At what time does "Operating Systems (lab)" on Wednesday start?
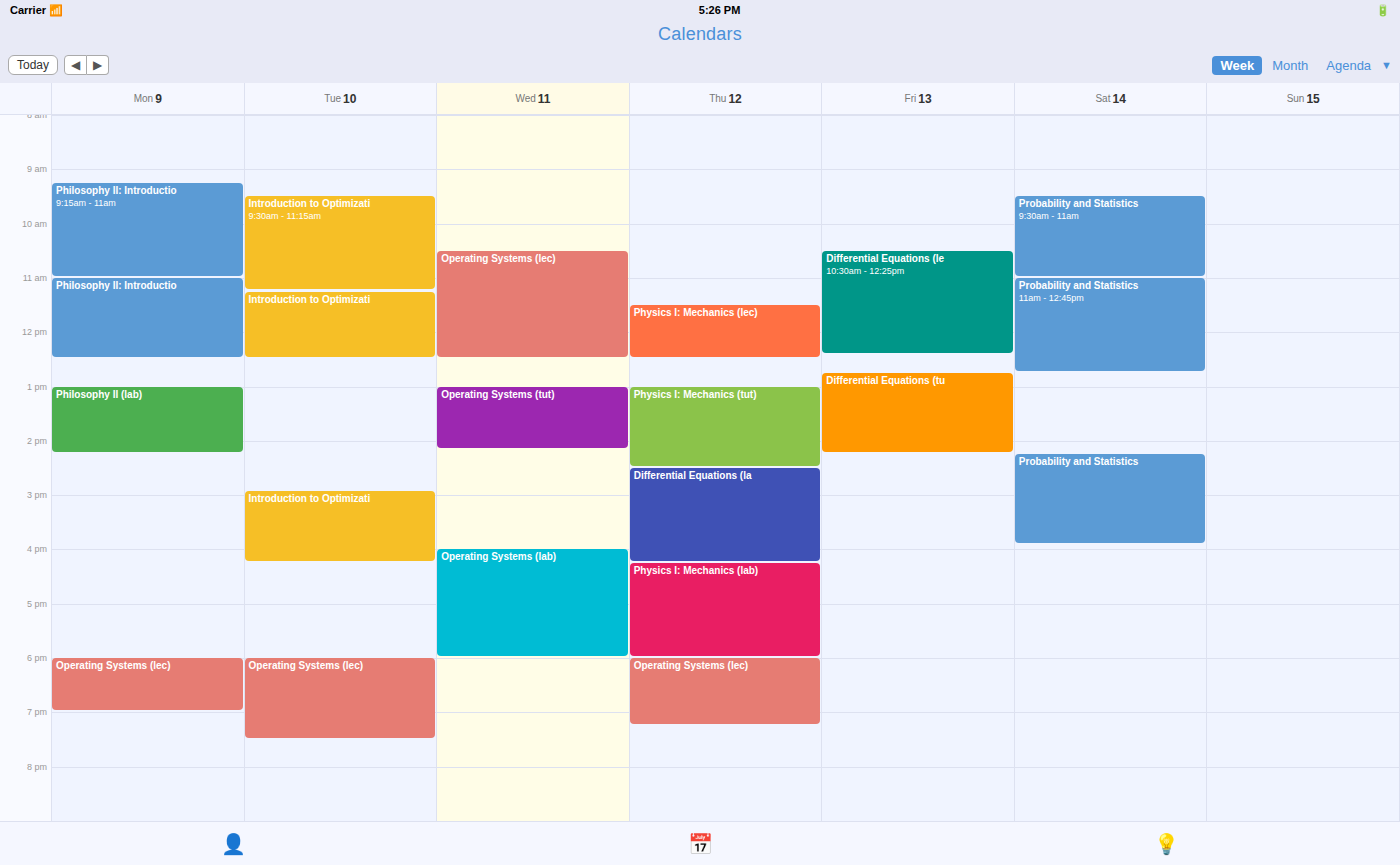
16:00